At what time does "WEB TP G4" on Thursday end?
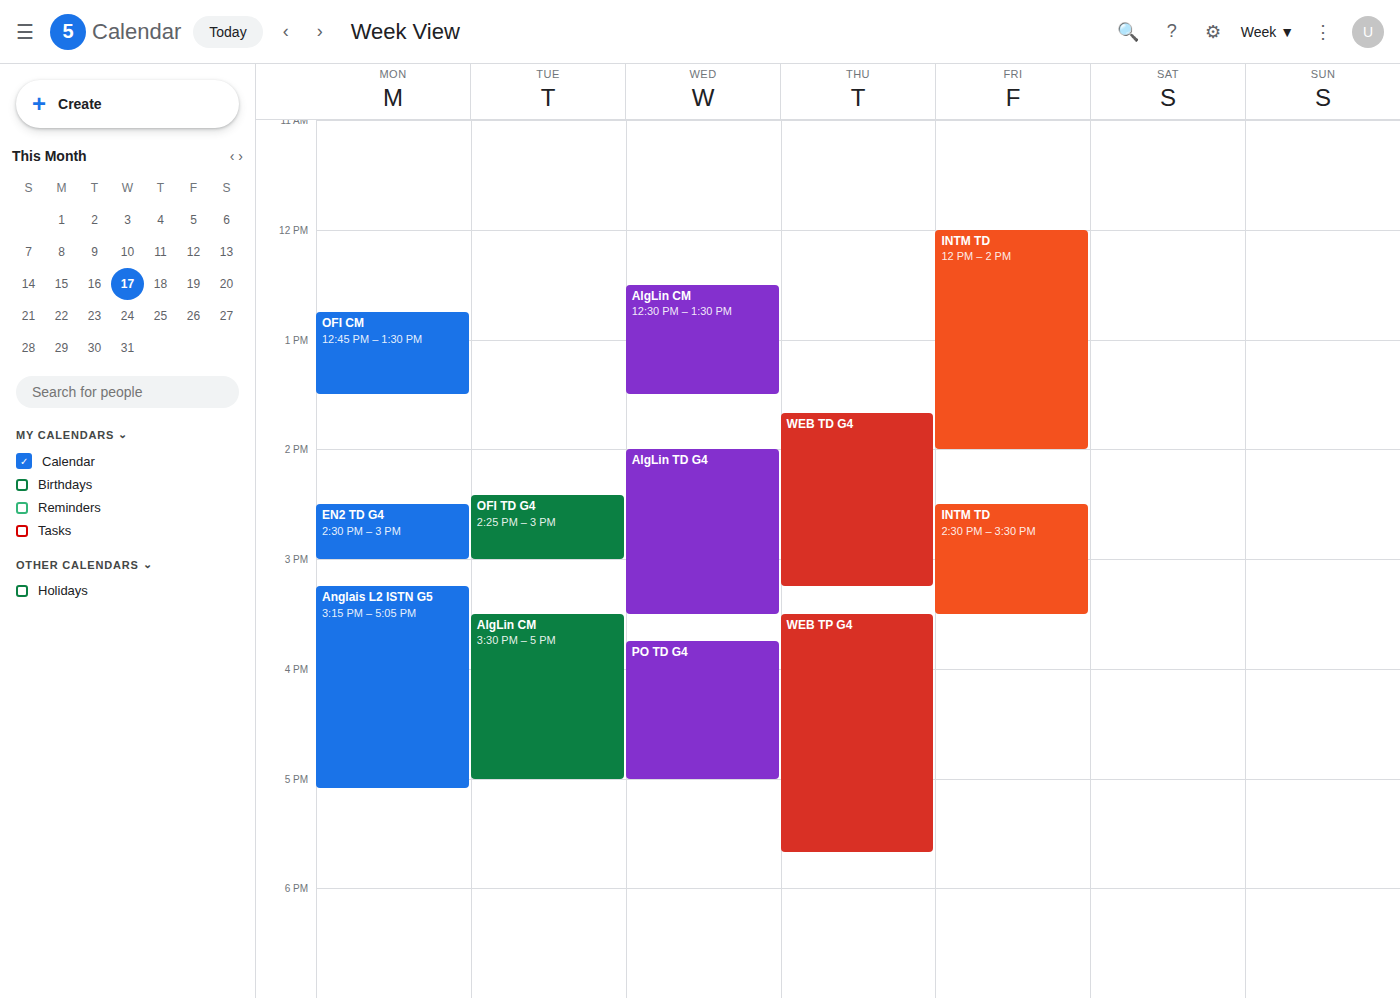
5:40 PM